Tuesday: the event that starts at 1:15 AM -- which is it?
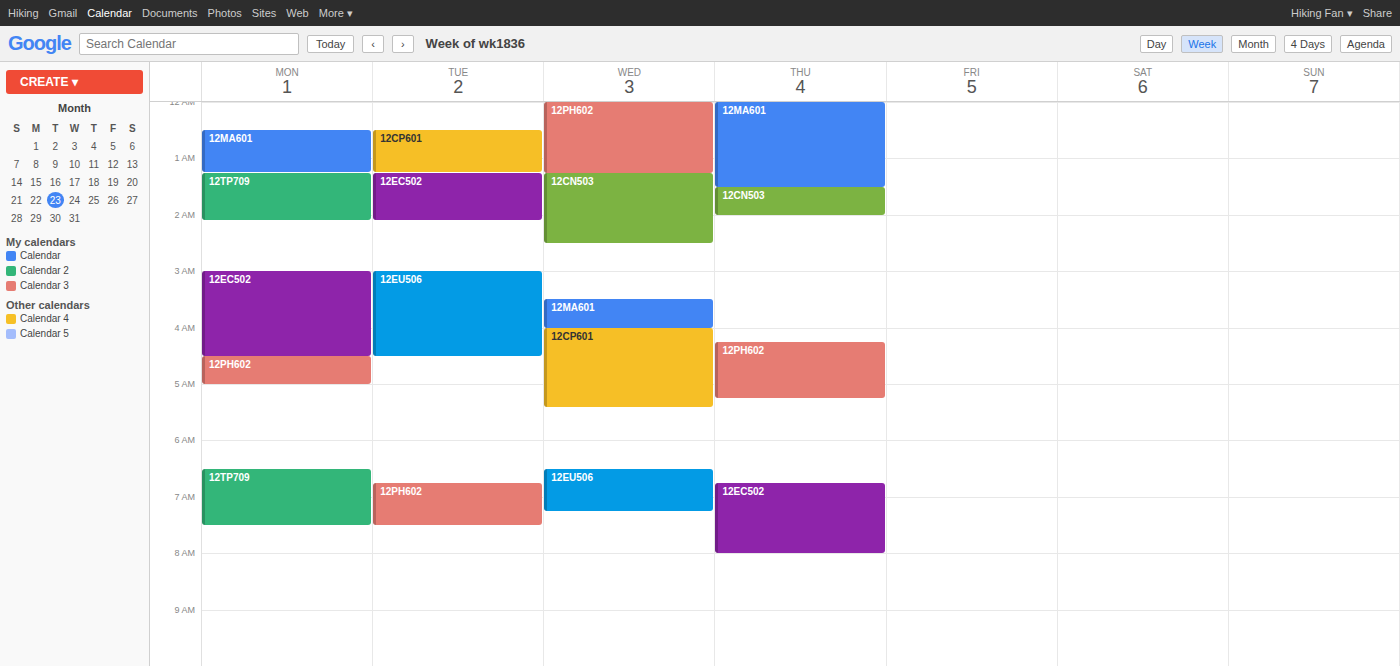
"12EC502"